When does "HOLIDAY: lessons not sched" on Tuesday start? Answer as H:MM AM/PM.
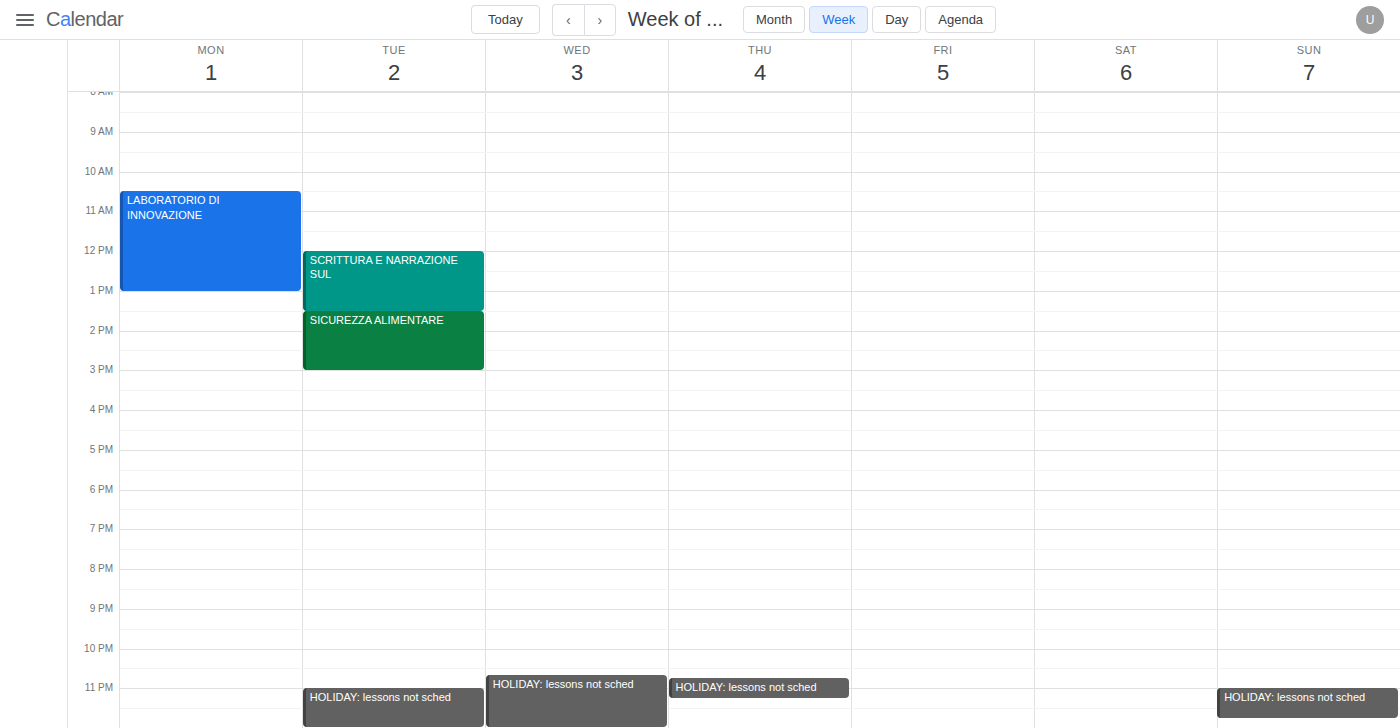
11:00 PM